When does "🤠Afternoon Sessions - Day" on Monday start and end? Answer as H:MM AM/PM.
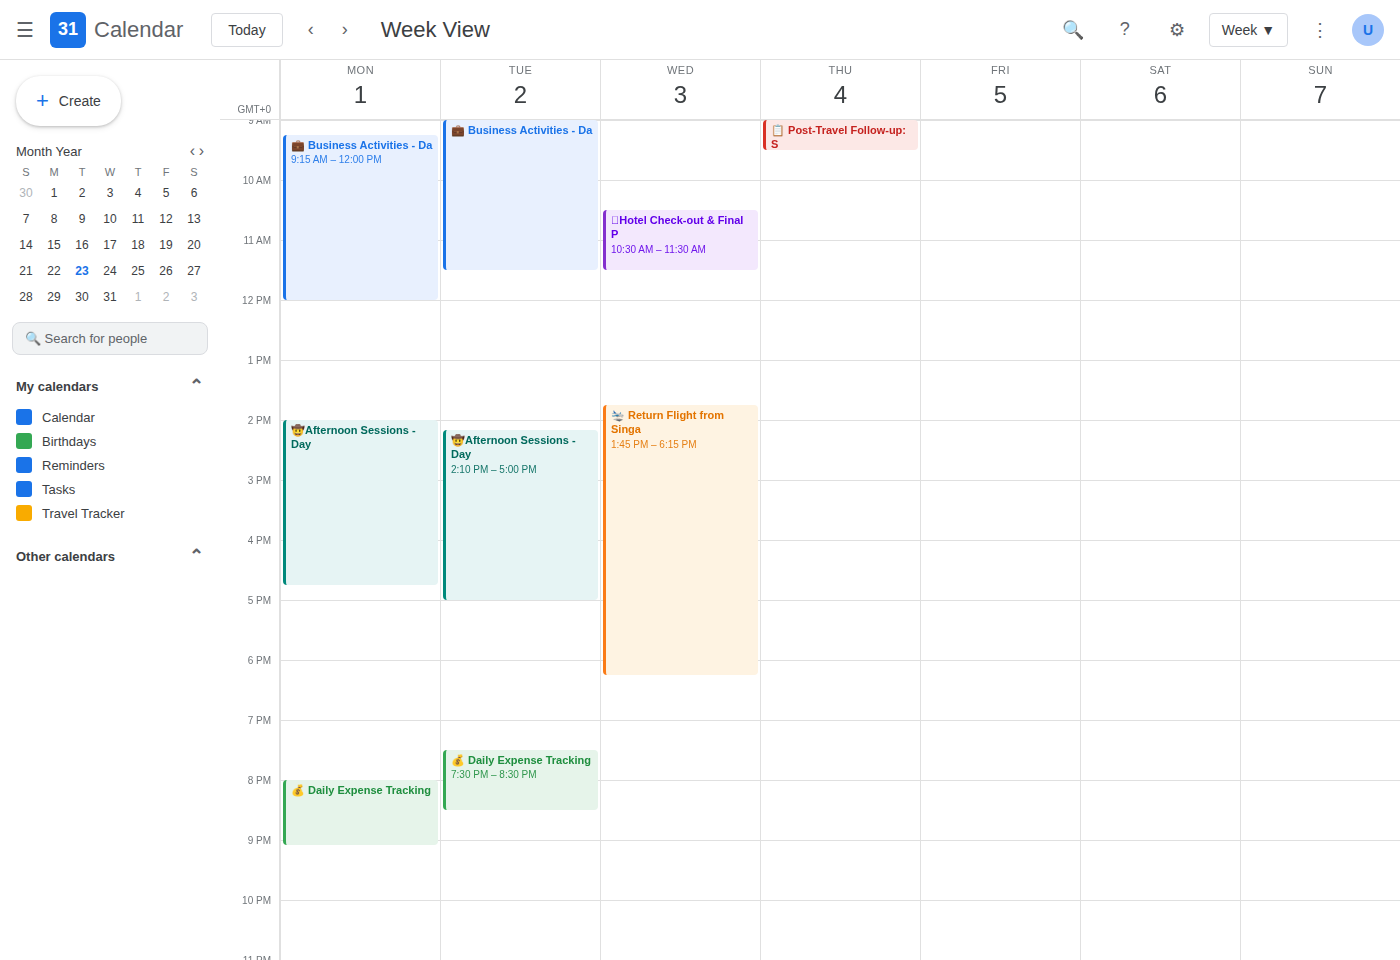
2:00 PM to 4:45 PM